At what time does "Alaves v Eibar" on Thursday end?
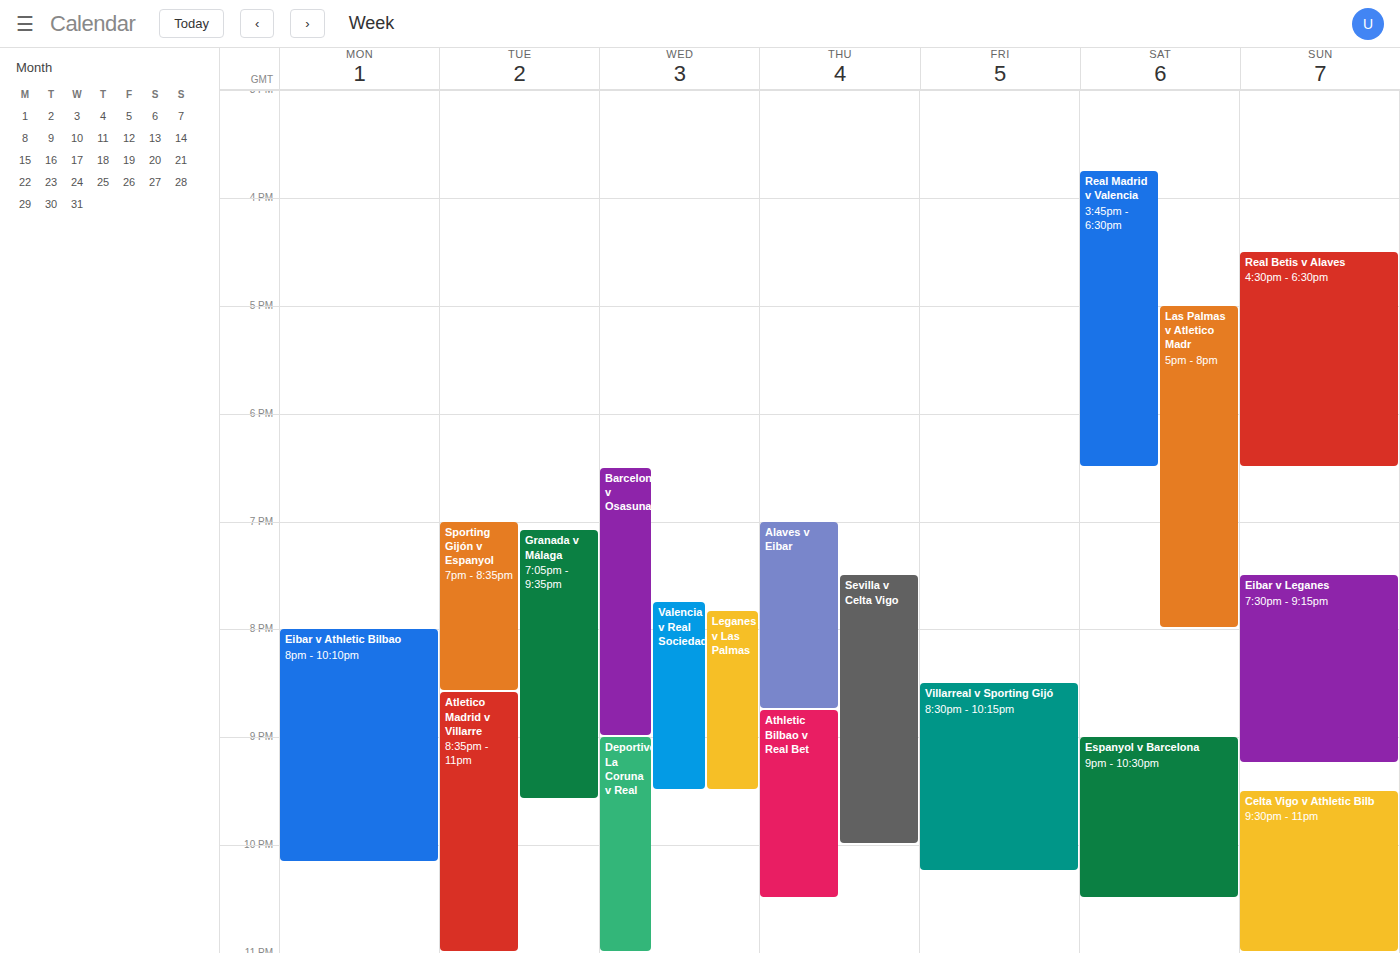
8:45 PM